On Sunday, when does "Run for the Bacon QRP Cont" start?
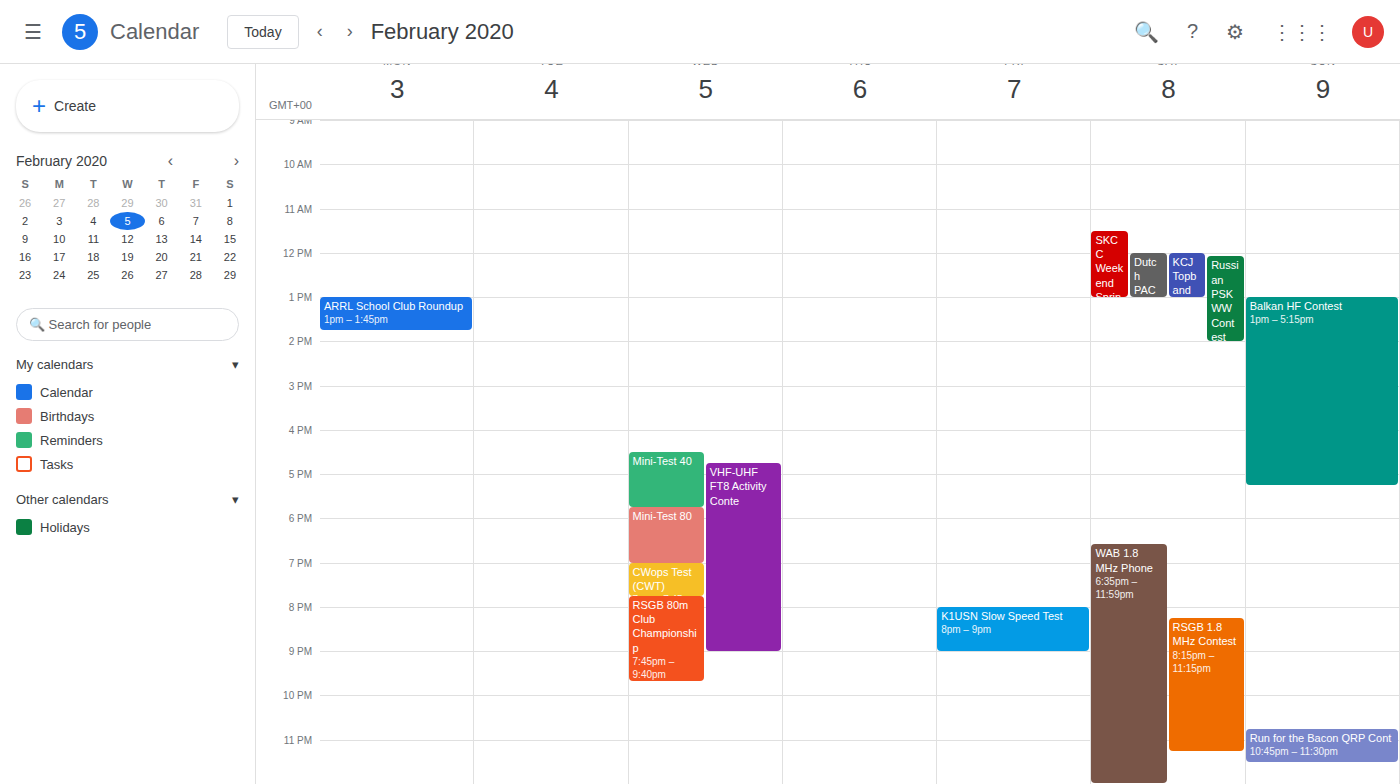
10:45 PM